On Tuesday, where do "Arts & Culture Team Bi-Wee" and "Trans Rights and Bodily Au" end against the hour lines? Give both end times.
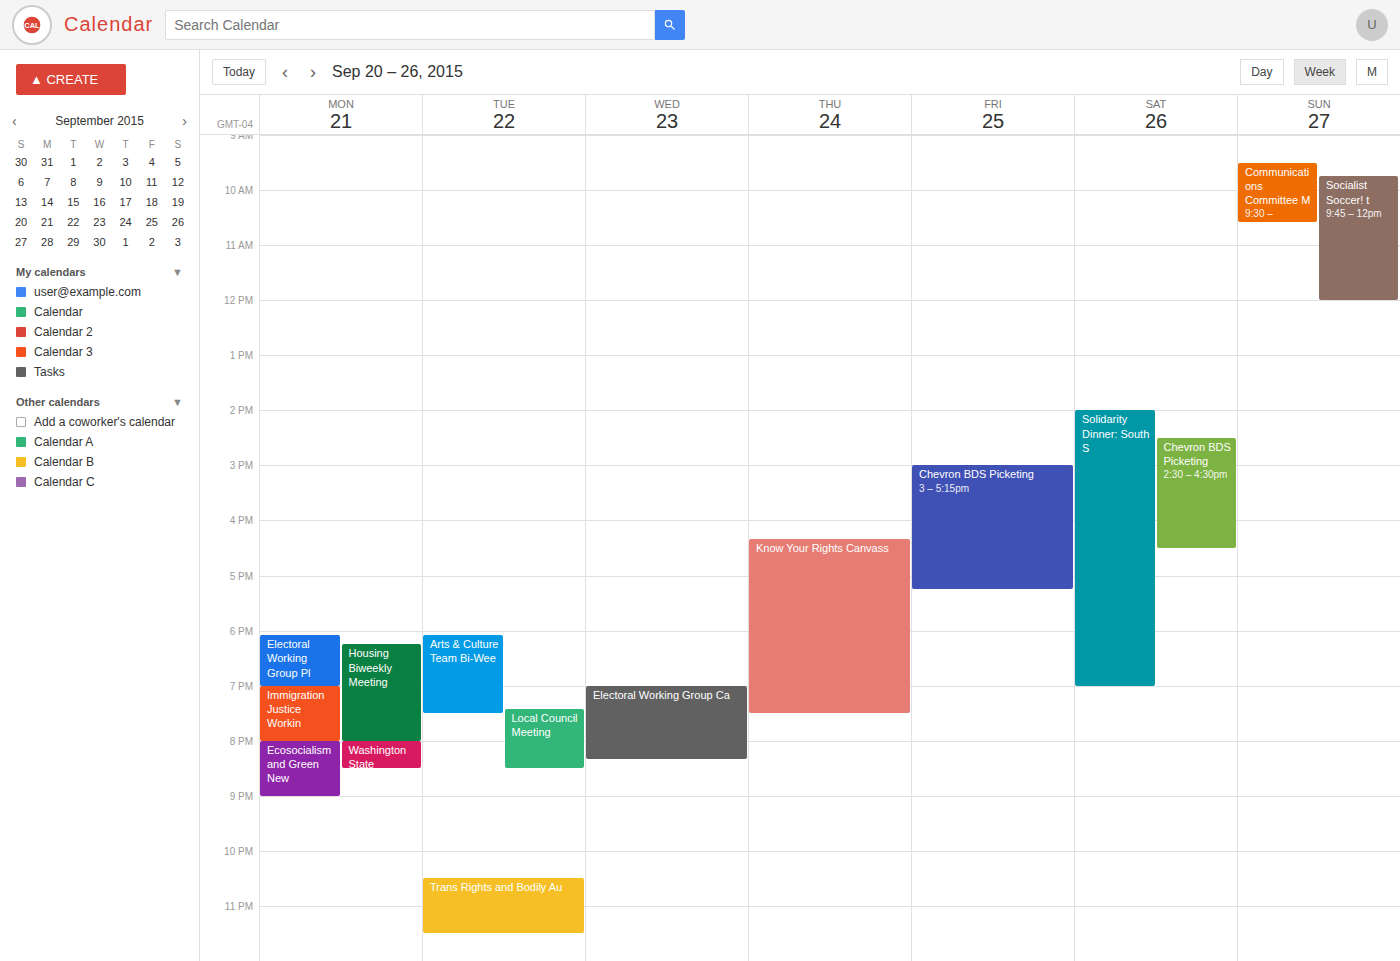
"Arts & Culture Team Bi-Wee": 7:30 PM, halfway between the 7 PM and 8 PM lines. "Trans Rights and Bodily Au": 11:30 PM, halfway between the 11 PM and 12 AM lines.